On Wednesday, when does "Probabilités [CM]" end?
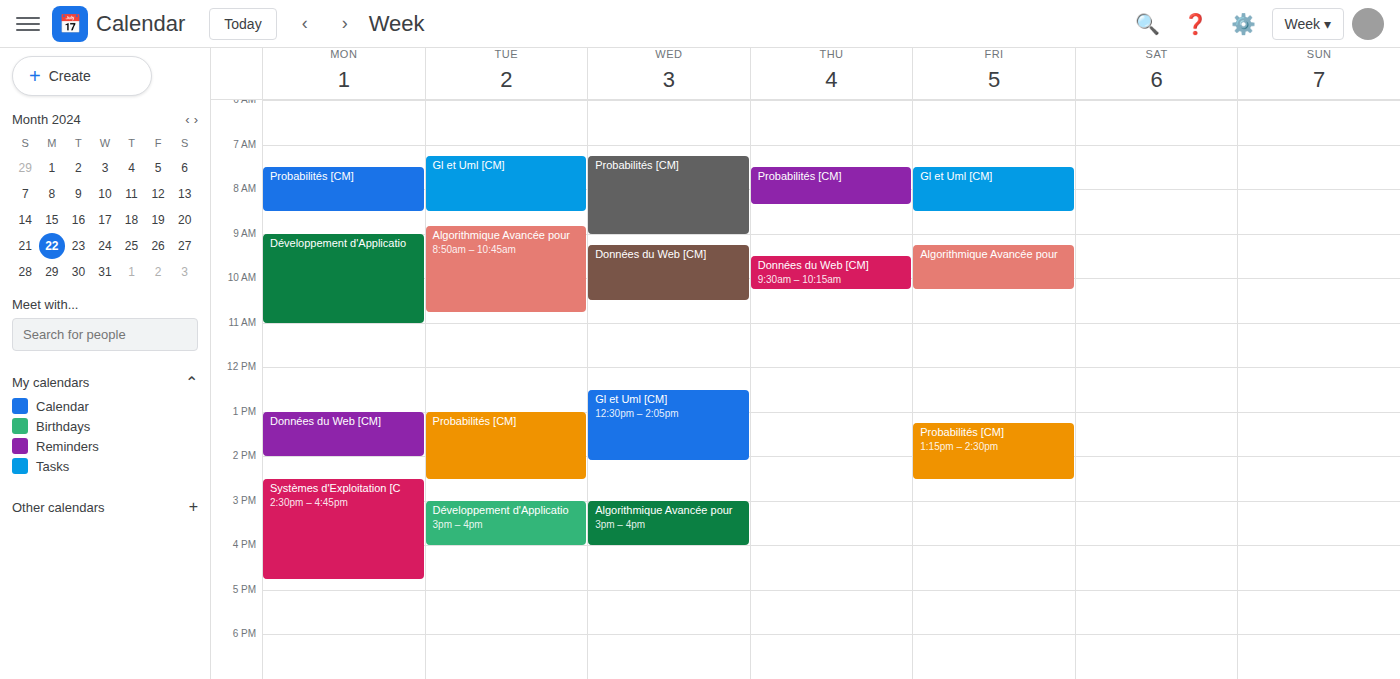
09:00